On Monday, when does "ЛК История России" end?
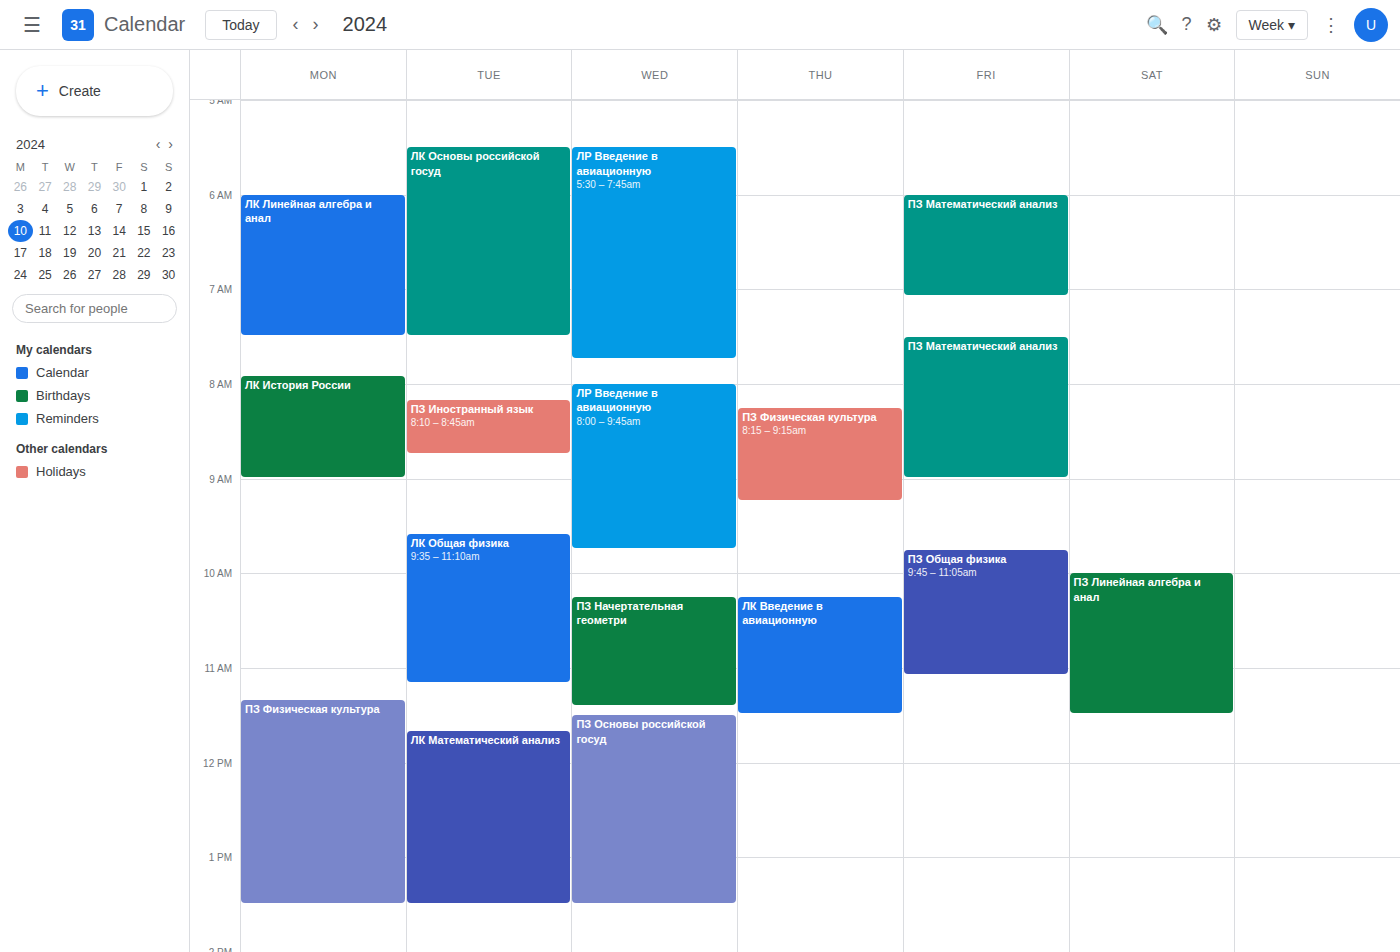
9:00 AM